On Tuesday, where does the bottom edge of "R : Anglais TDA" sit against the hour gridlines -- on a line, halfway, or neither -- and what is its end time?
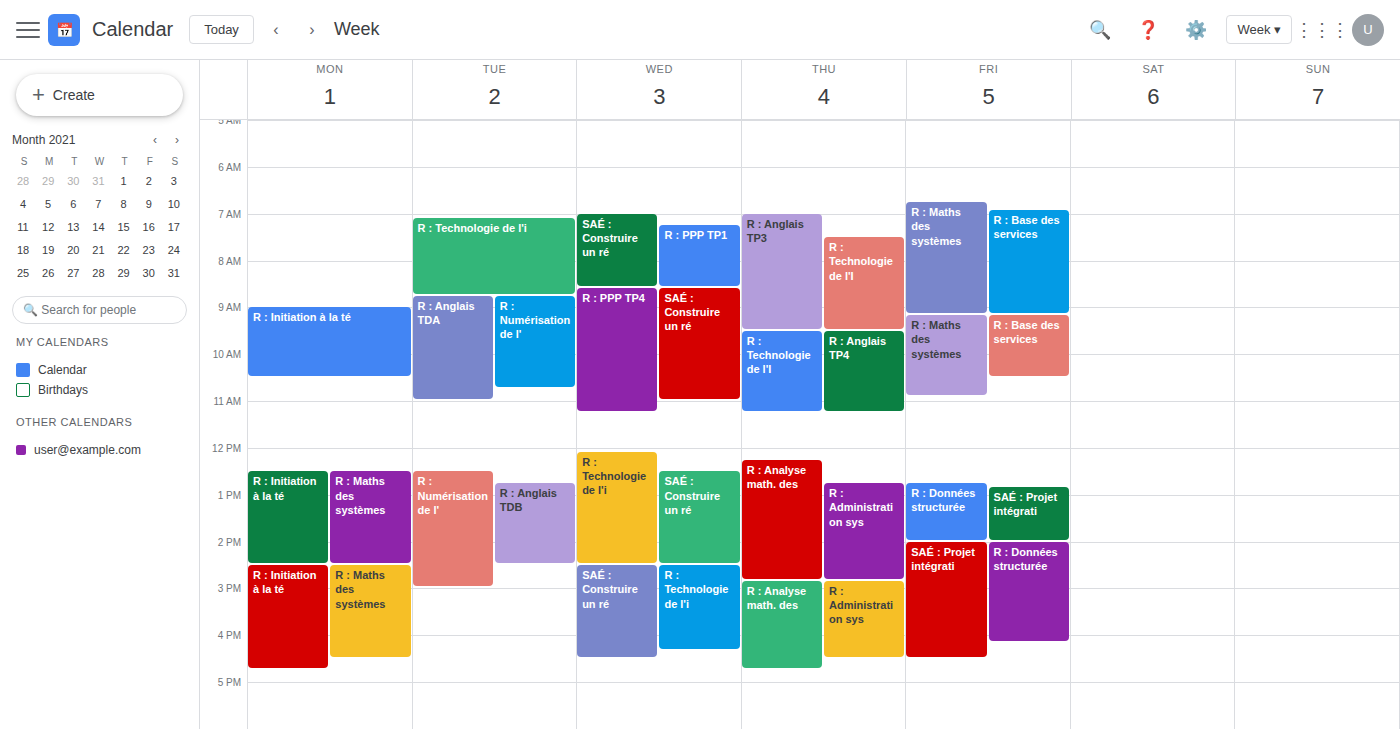
11:00 AM -- exactly on the 11 AM line.